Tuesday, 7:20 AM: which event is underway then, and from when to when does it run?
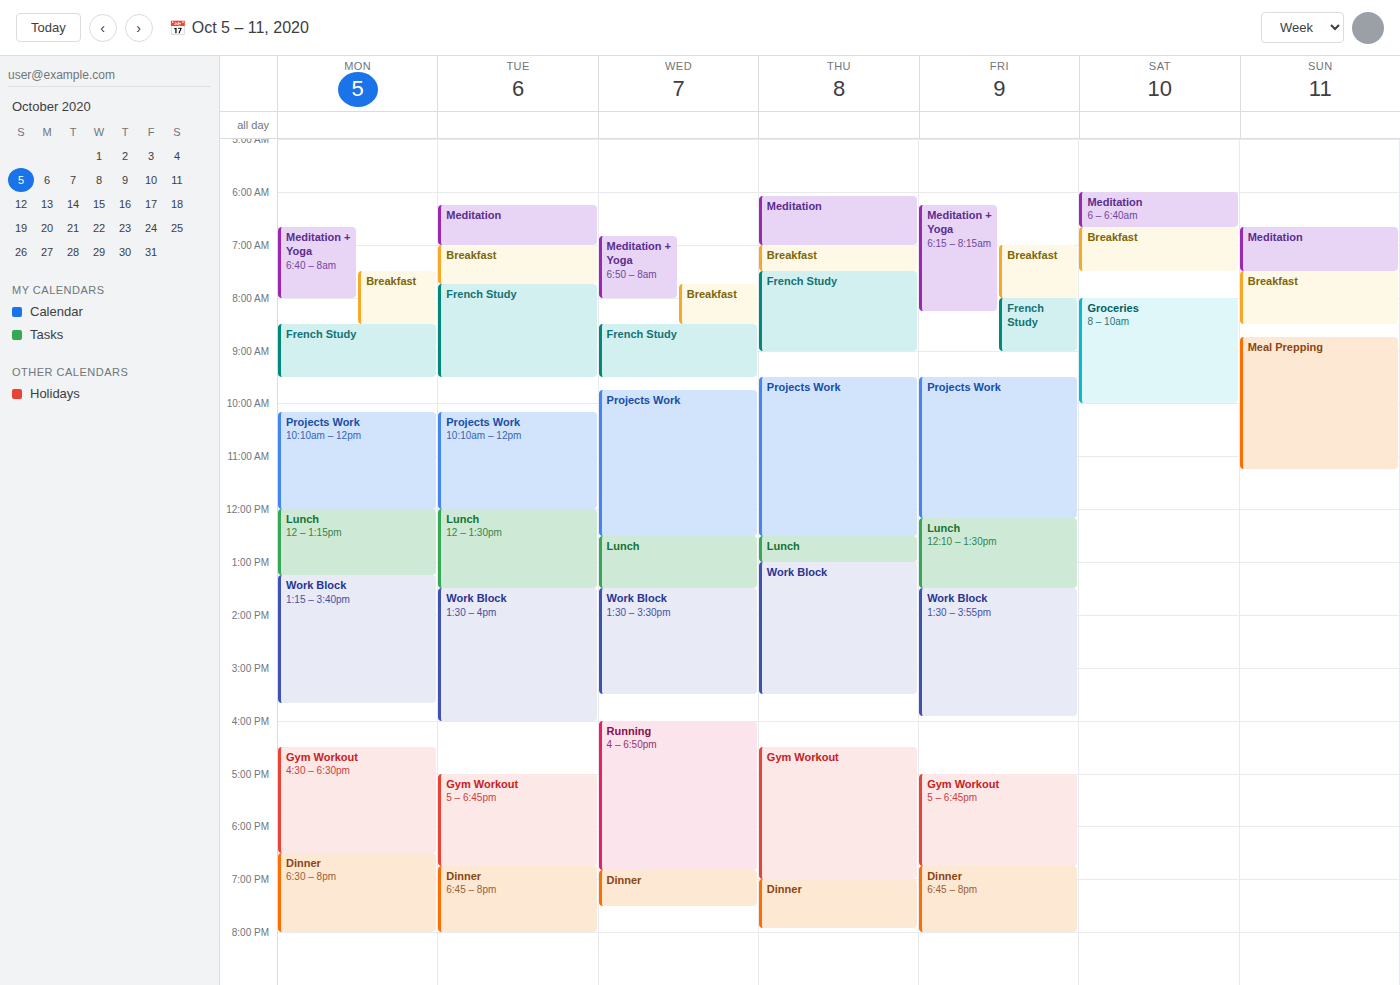
"Breakfast", 7:00 AM to 7:45 AM